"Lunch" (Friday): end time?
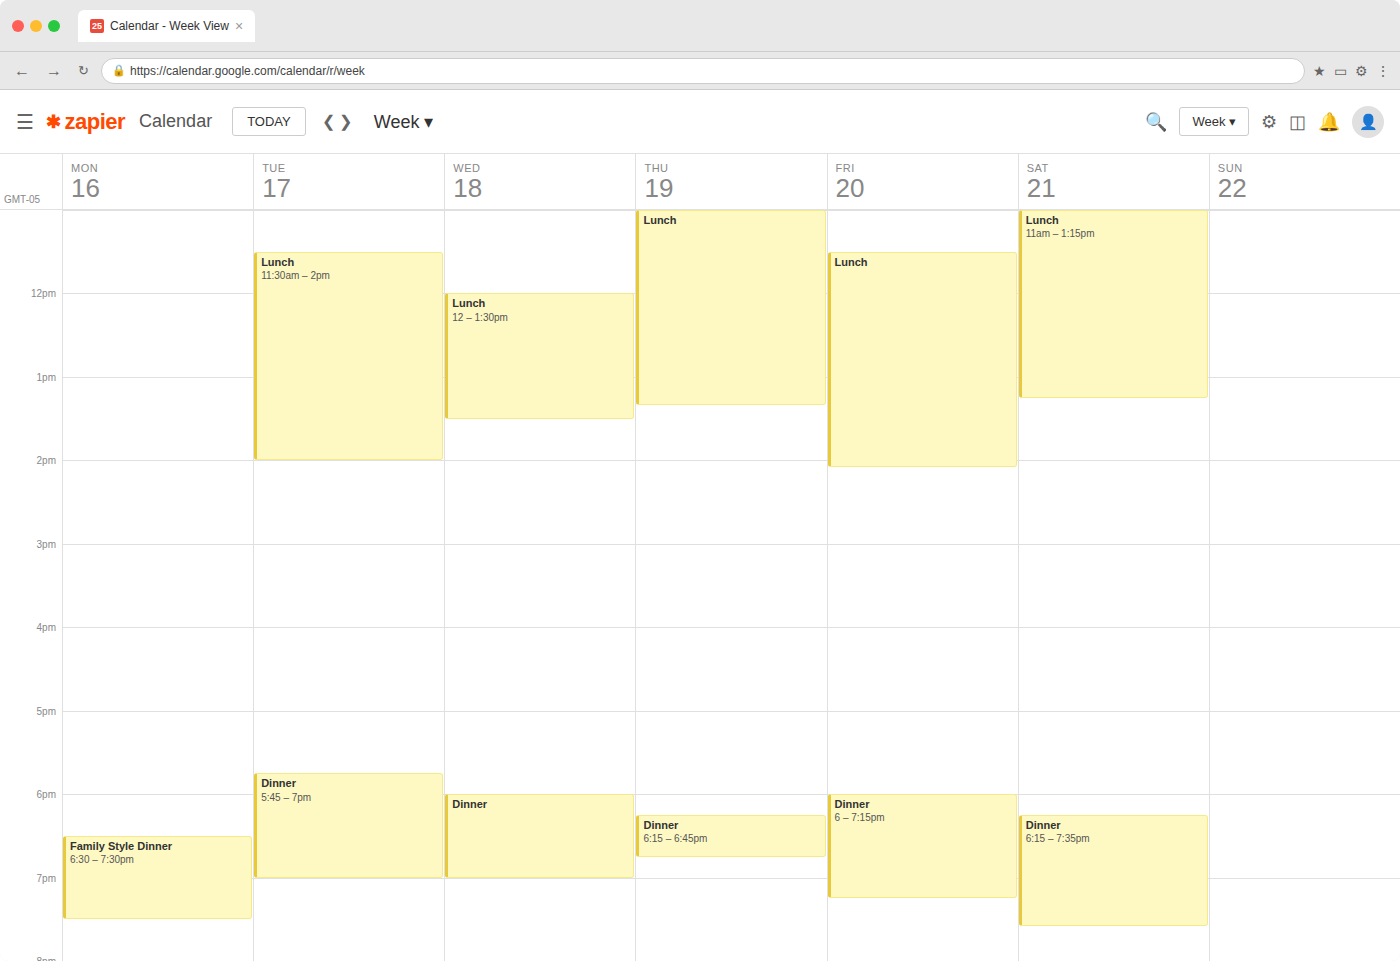
2:05 PM